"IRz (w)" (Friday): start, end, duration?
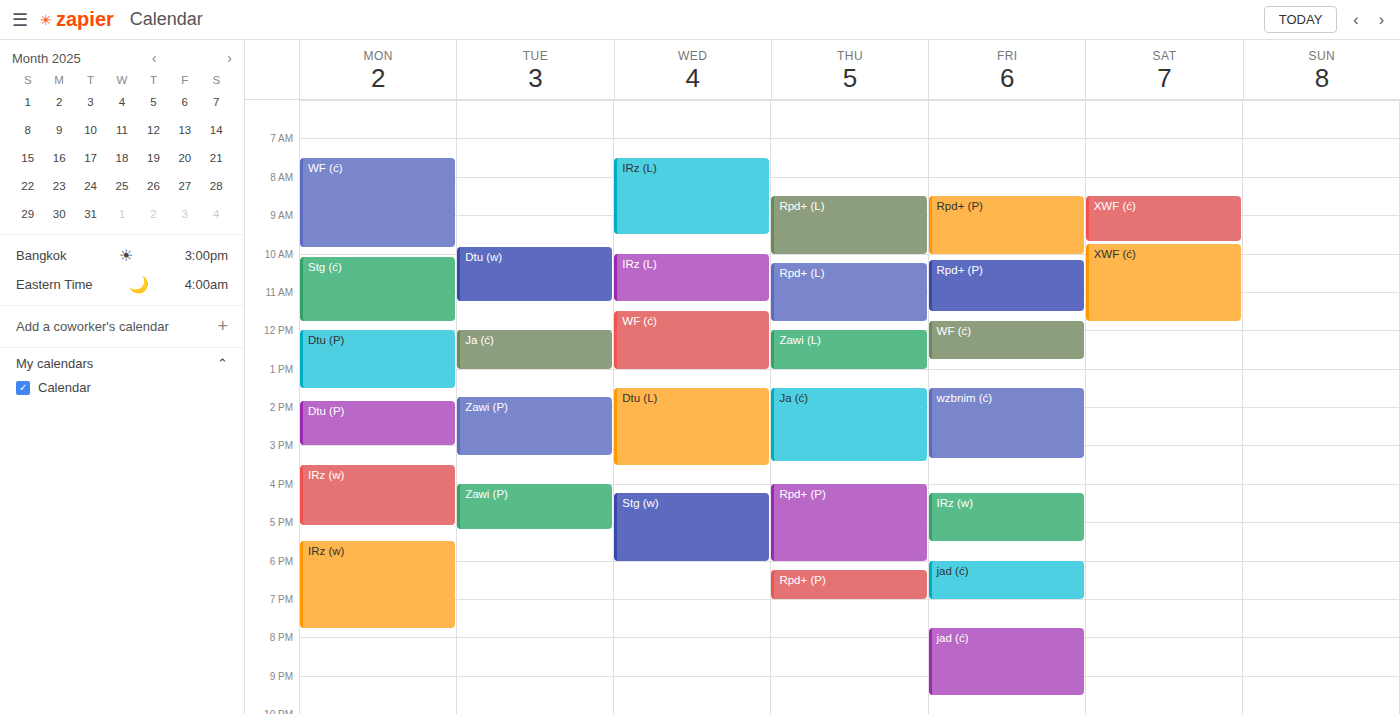
4:15 PM to 5:30 PM, 1 hour 15 minutes